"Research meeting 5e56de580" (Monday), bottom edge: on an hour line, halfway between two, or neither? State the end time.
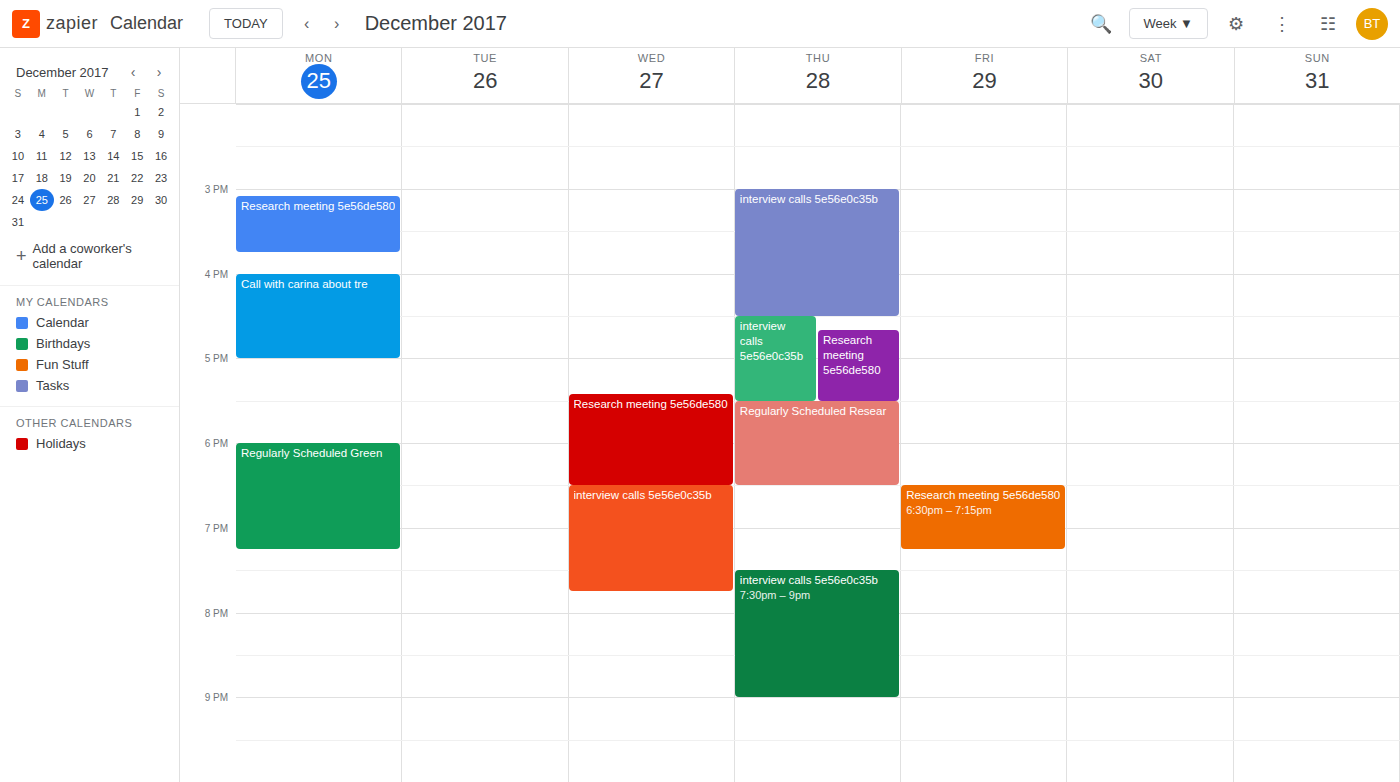
3:45 PM -- neither: three quarters of the way from the 3 PM line to the 4 PM line.